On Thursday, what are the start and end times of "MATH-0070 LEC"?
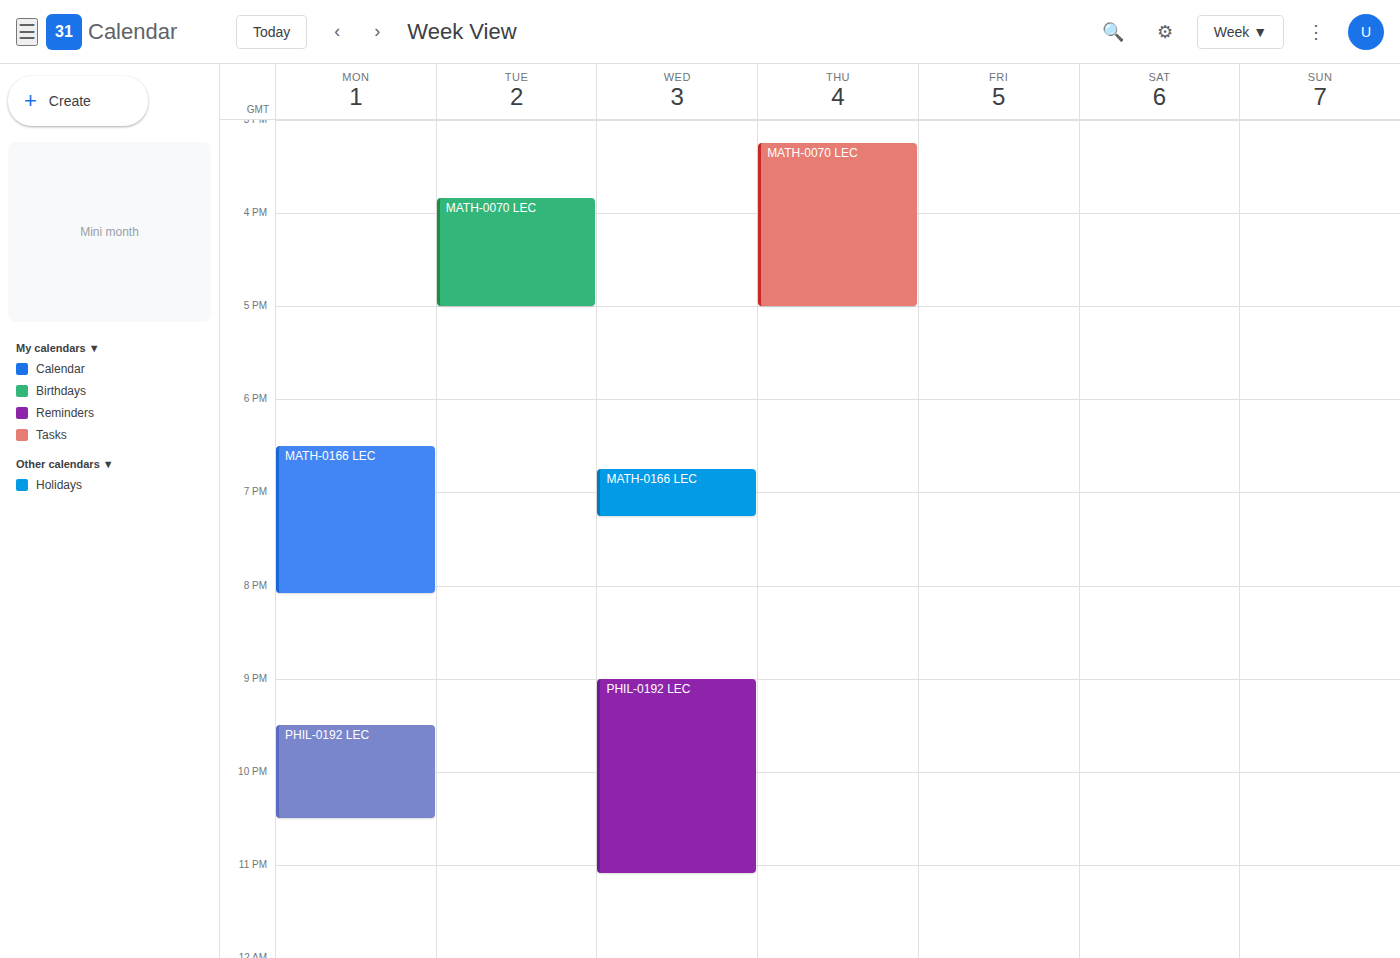
3:15 PM to 5:00 PM